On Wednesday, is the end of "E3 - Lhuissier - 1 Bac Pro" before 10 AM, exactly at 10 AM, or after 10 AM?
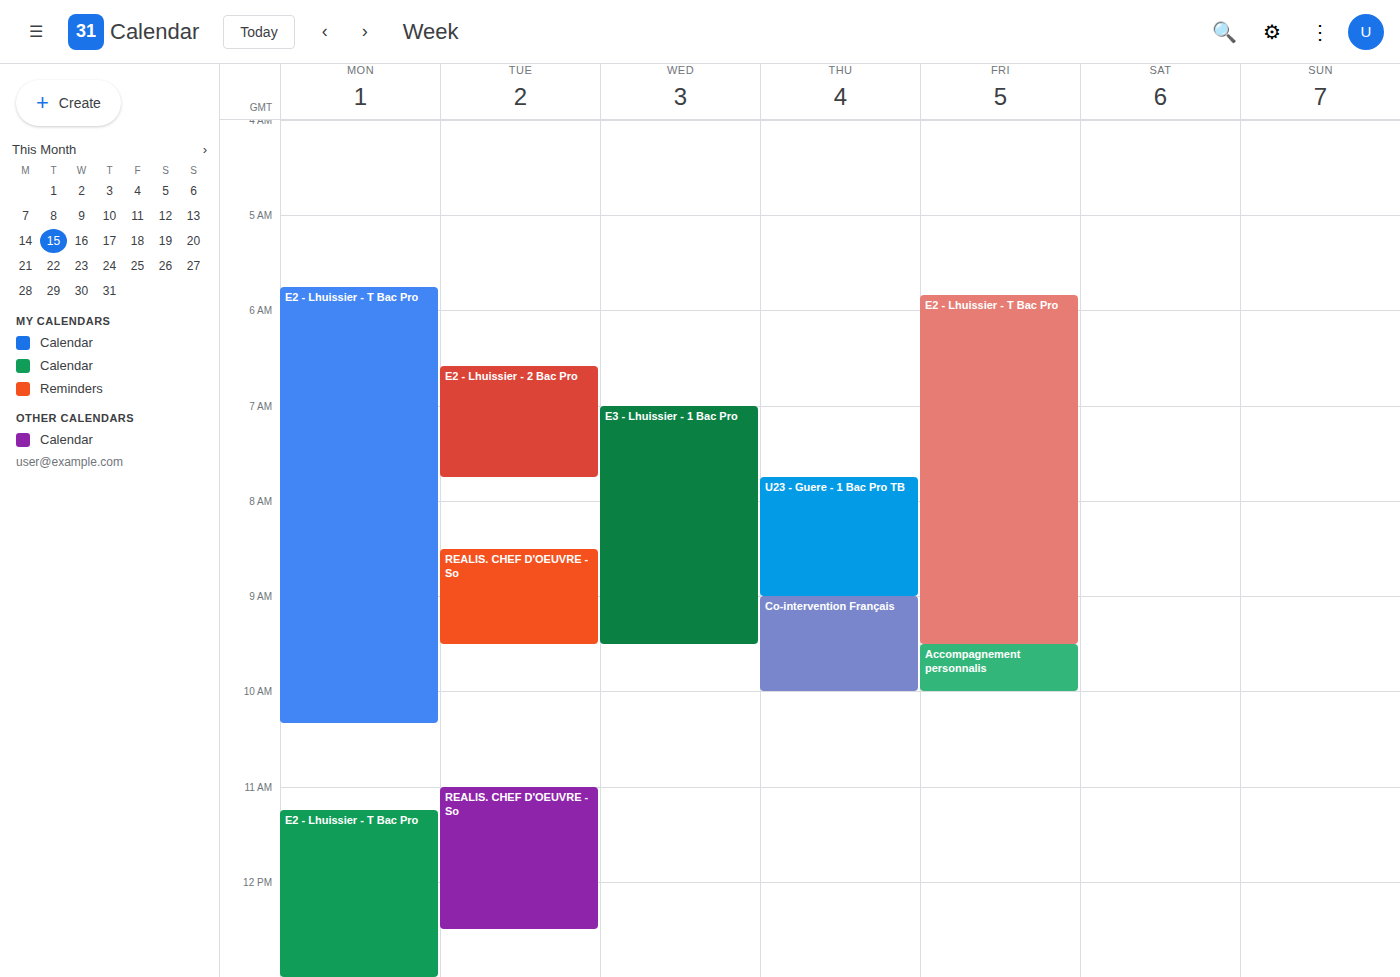
9:30 AM -- before 10 AM, 30 minutes above the 10 AM line.